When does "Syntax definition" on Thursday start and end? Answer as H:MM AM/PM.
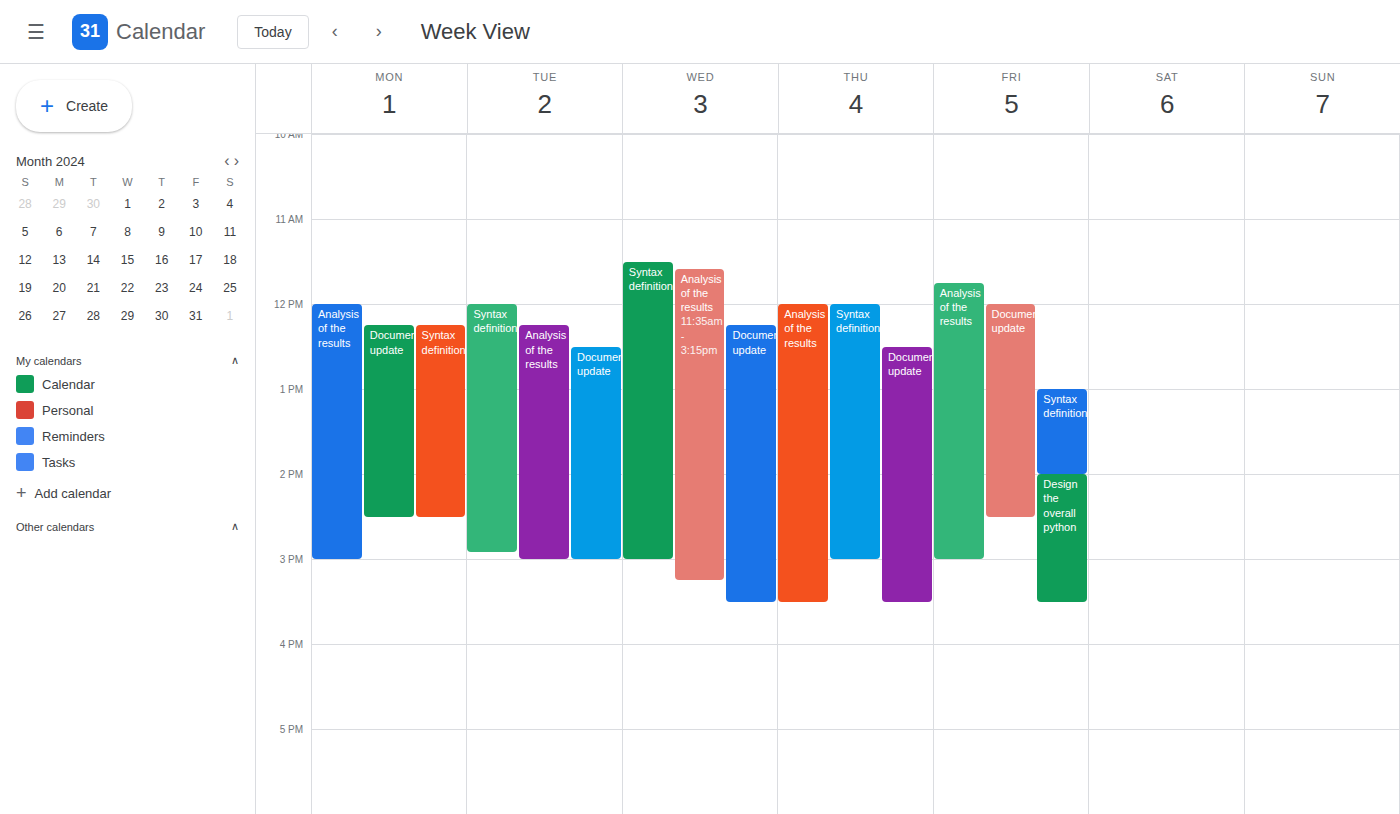
12:00 PM to 3:00 PM